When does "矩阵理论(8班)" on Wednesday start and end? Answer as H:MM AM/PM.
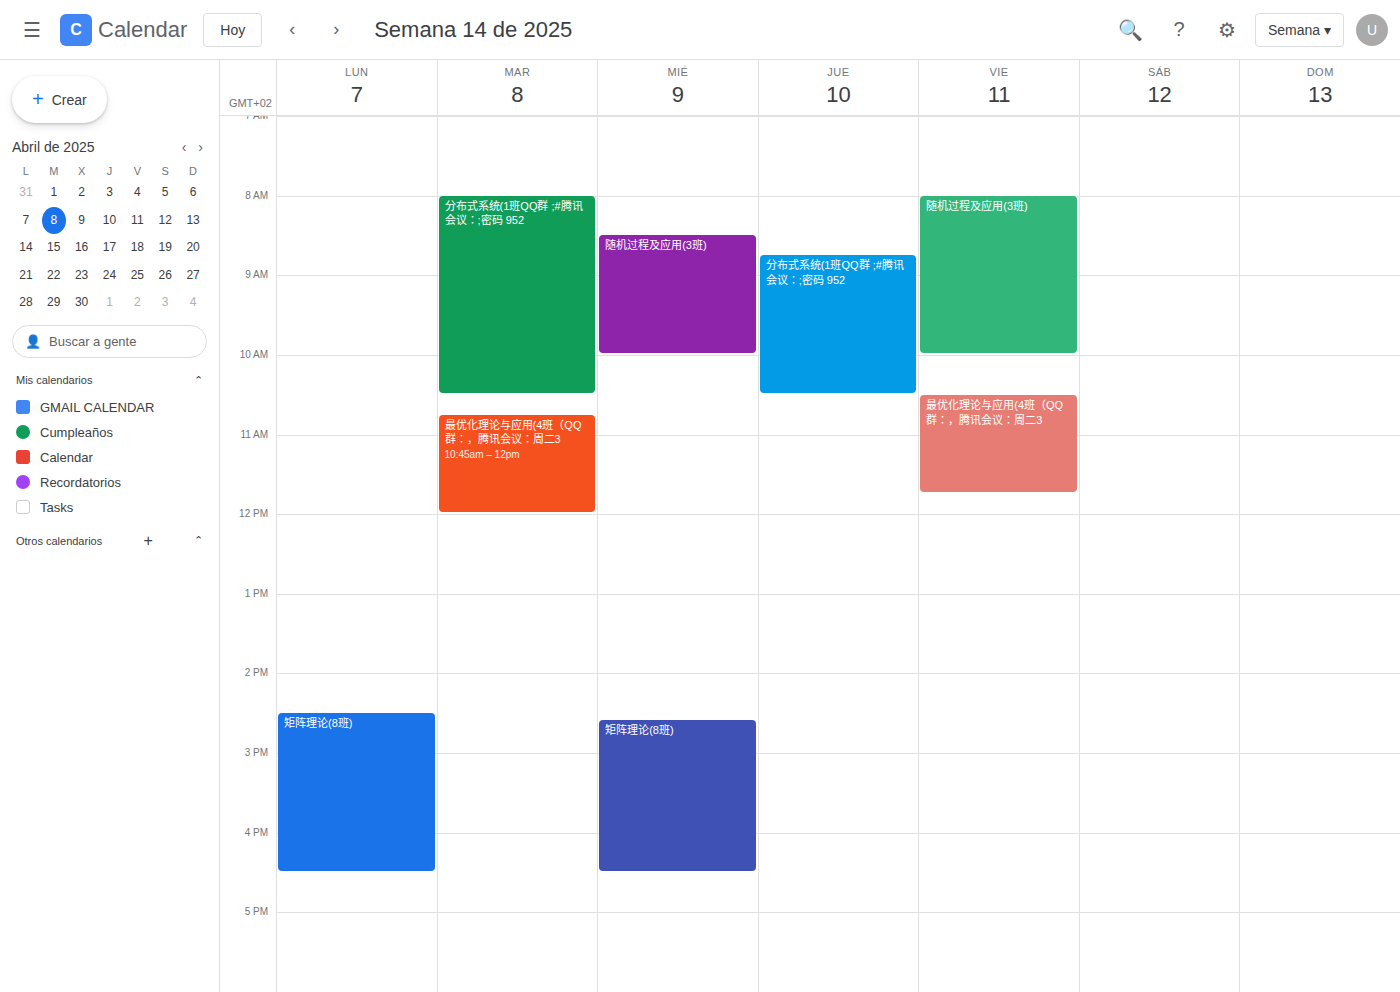
2:35 PM to 4:30 PM